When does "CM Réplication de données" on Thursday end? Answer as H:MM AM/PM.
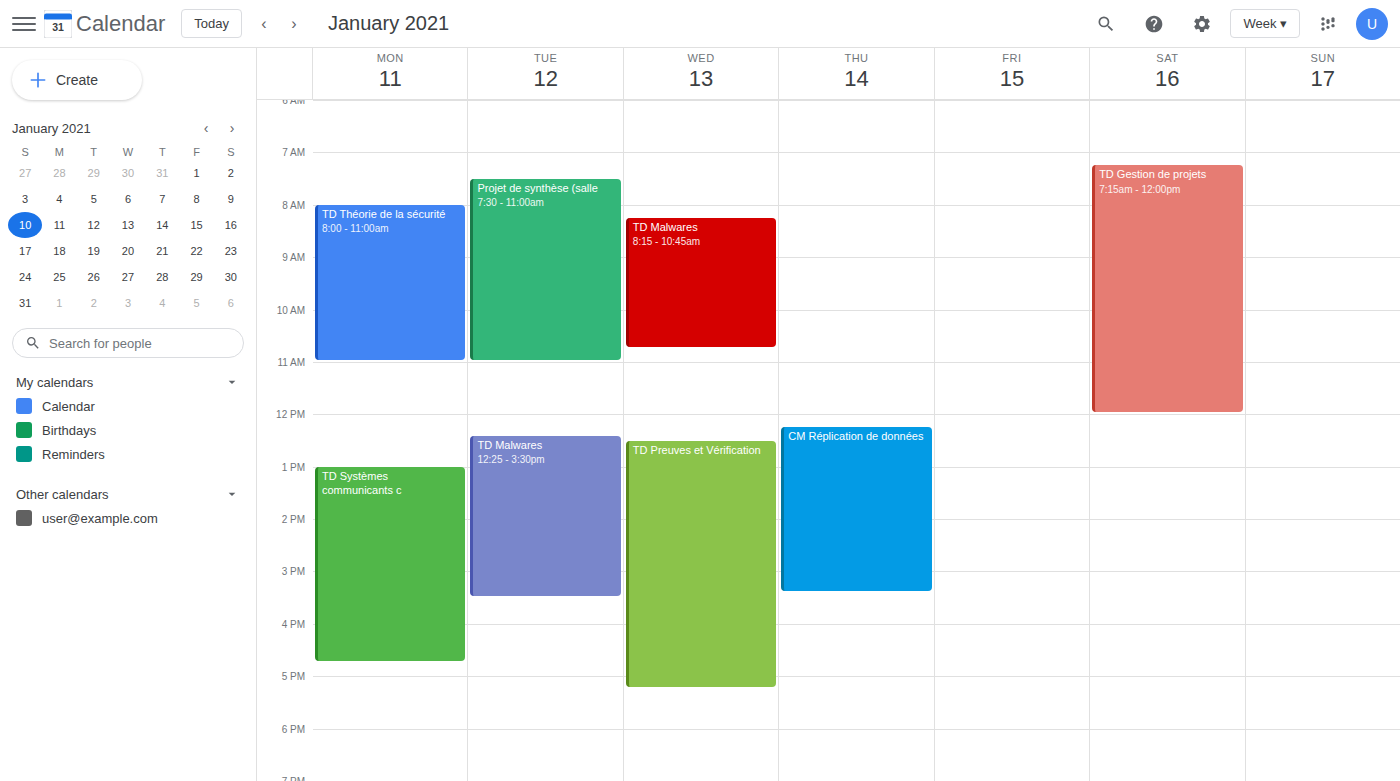
3:25 PM